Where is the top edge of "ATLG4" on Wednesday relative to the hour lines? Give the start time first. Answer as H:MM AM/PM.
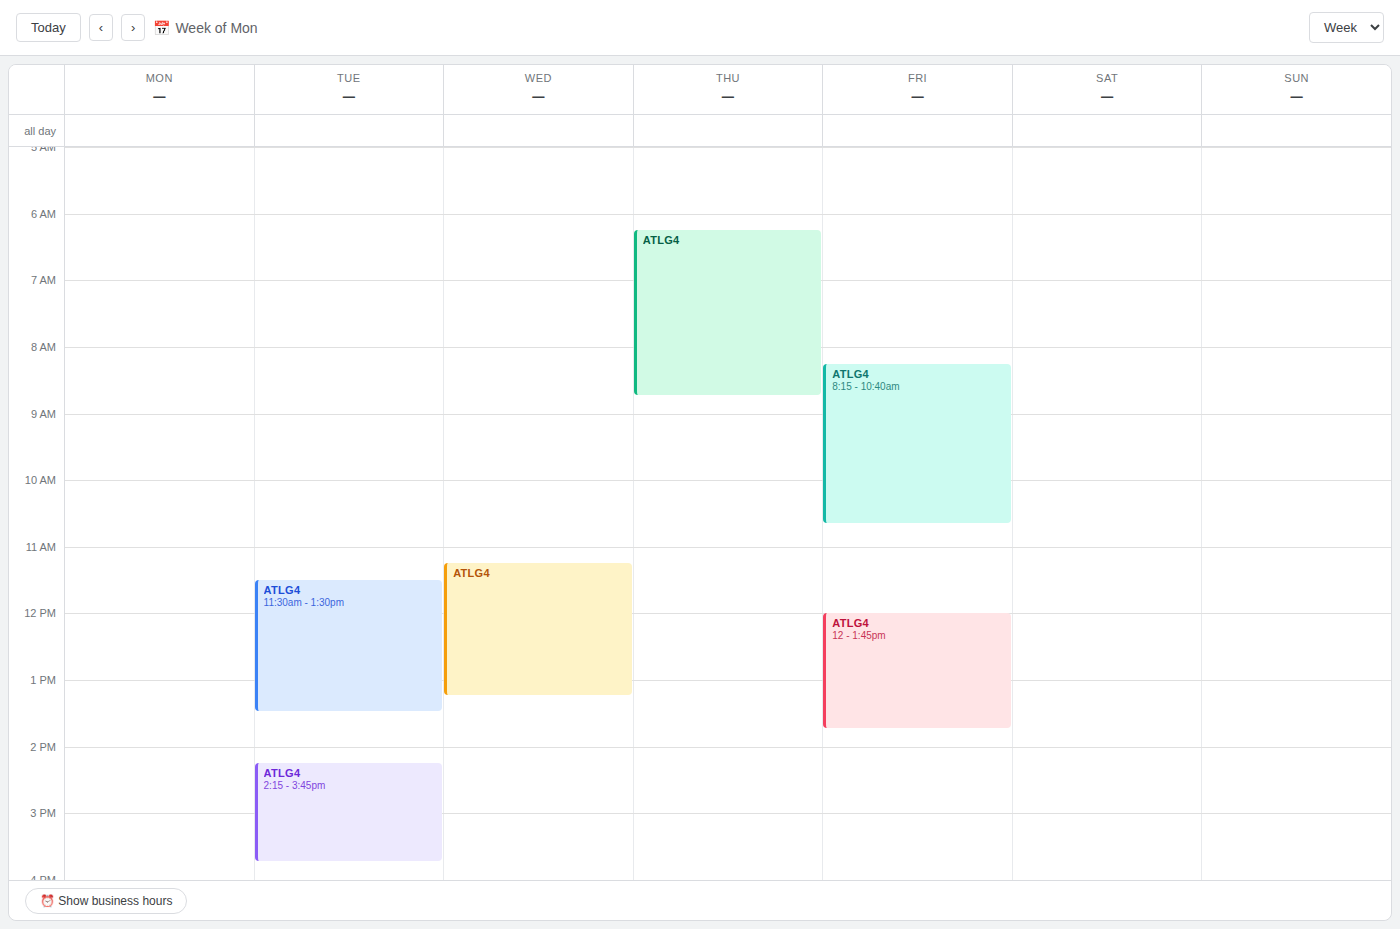
11:15 AM -- neither: a quarter of the way from the 11 AM line to the 12 PM line.